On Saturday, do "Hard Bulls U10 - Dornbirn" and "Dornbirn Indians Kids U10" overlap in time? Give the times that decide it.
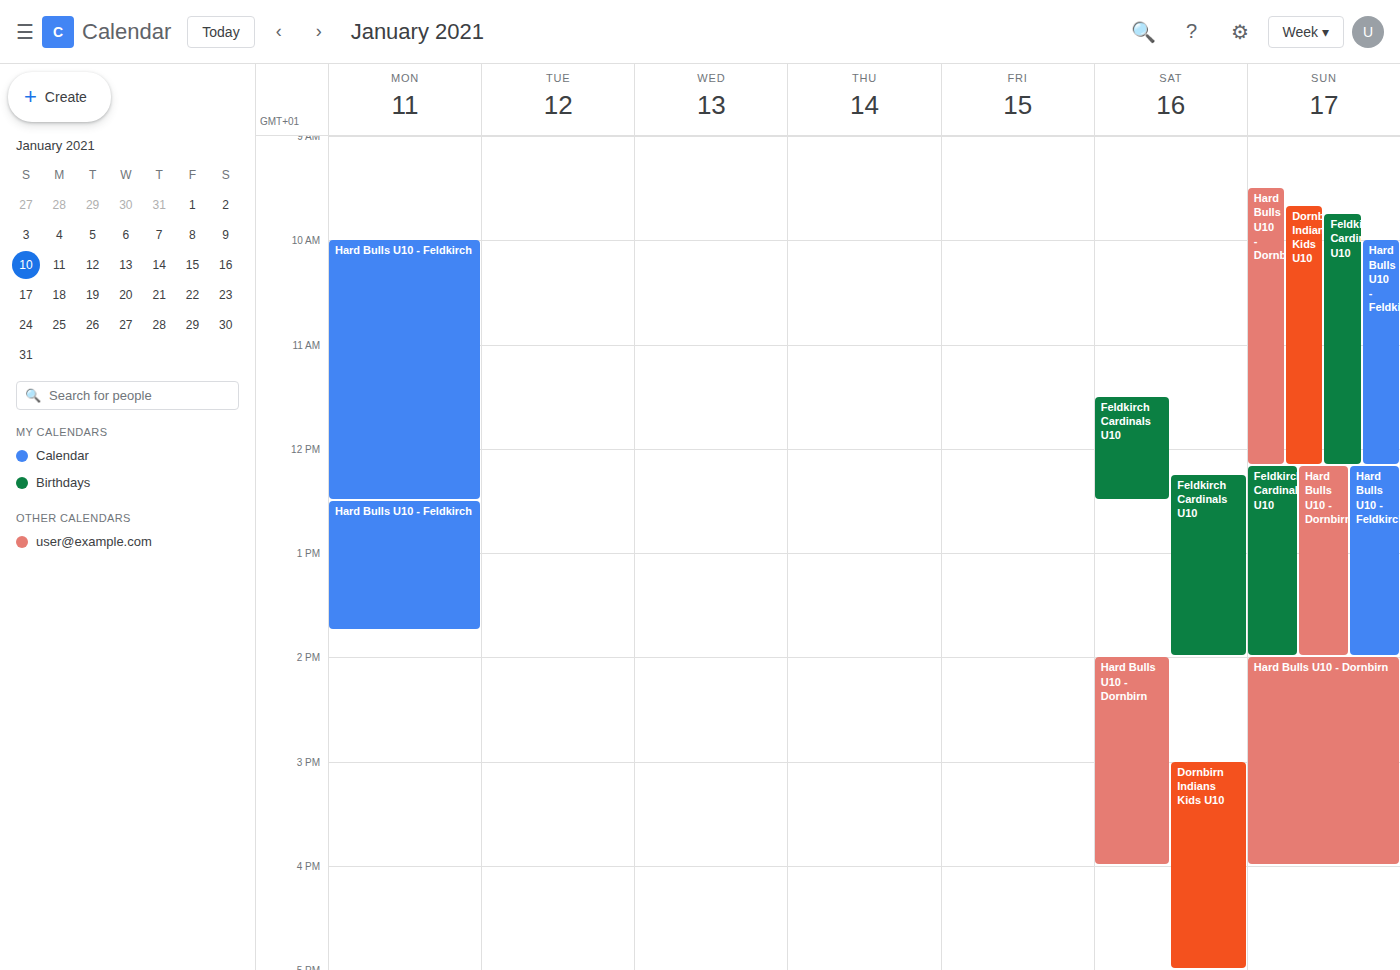
"Dornbirn Indians Kids U10" starts at 3:00 PM, before "Hard Bulls U10 - Dornbirn" ends at 4:00 PM -- they overlap.